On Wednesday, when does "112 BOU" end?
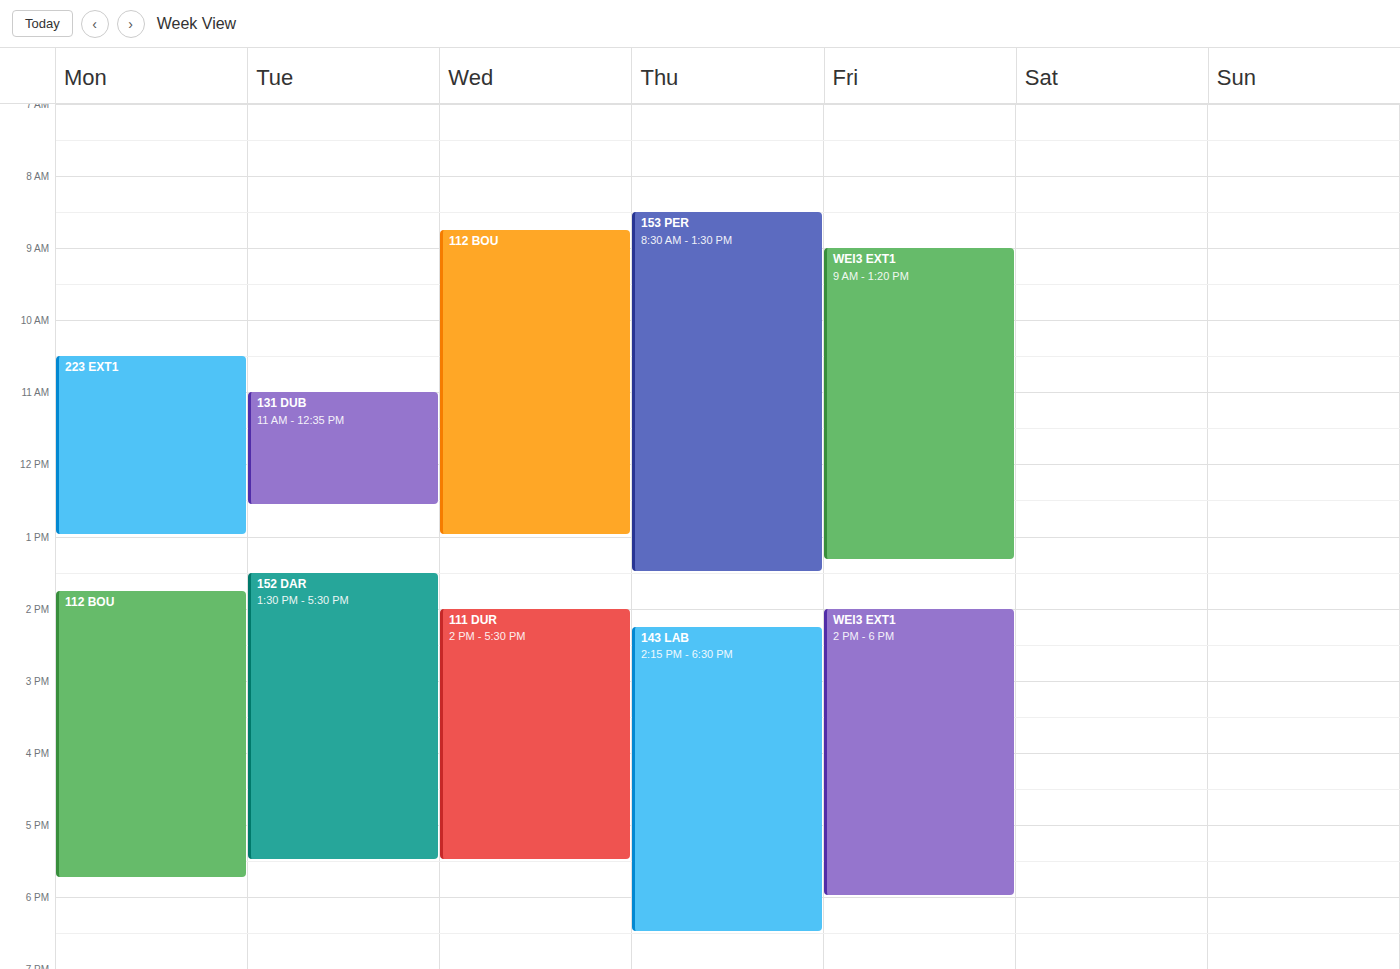
1:00 PM